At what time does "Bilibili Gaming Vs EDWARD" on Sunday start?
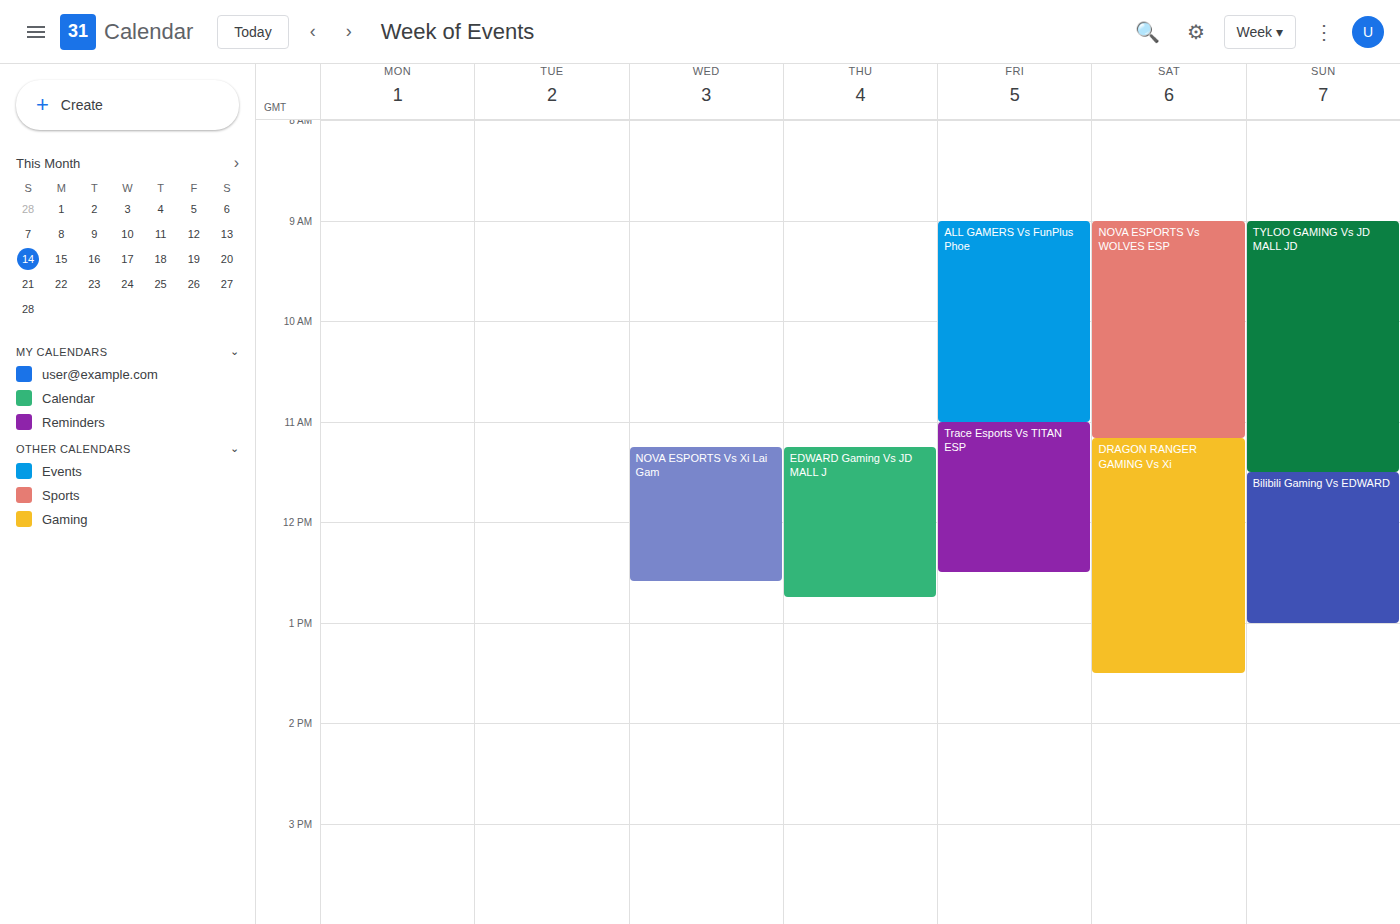
11:30 AM